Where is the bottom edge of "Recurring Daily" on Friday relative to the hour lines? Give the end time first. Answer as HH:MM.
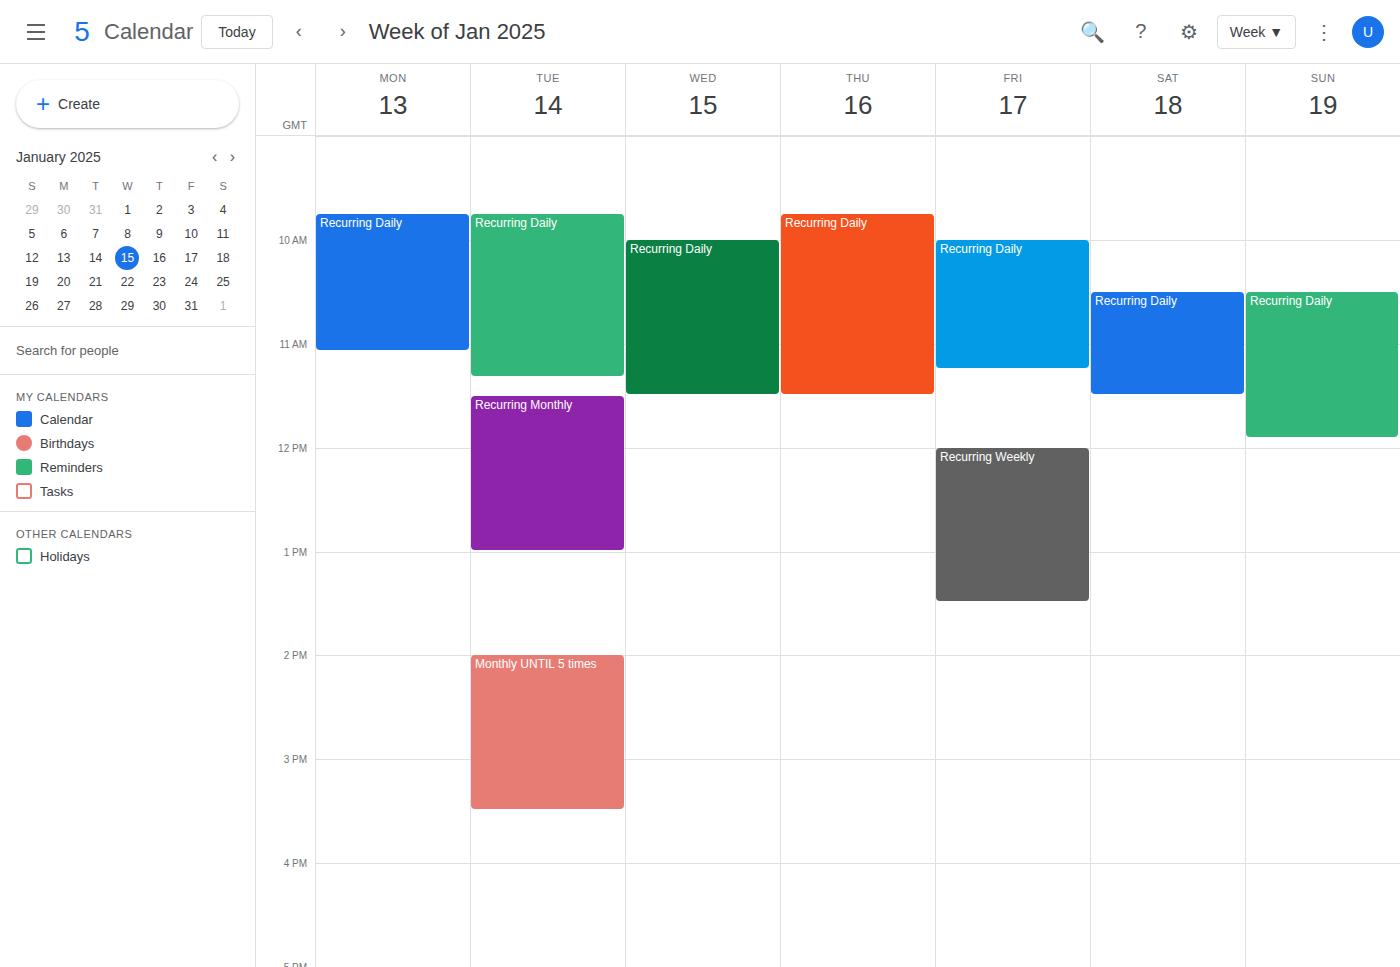
11:15 -- neither: a quarter of the way from the 11:00 line to the 12:00 line.